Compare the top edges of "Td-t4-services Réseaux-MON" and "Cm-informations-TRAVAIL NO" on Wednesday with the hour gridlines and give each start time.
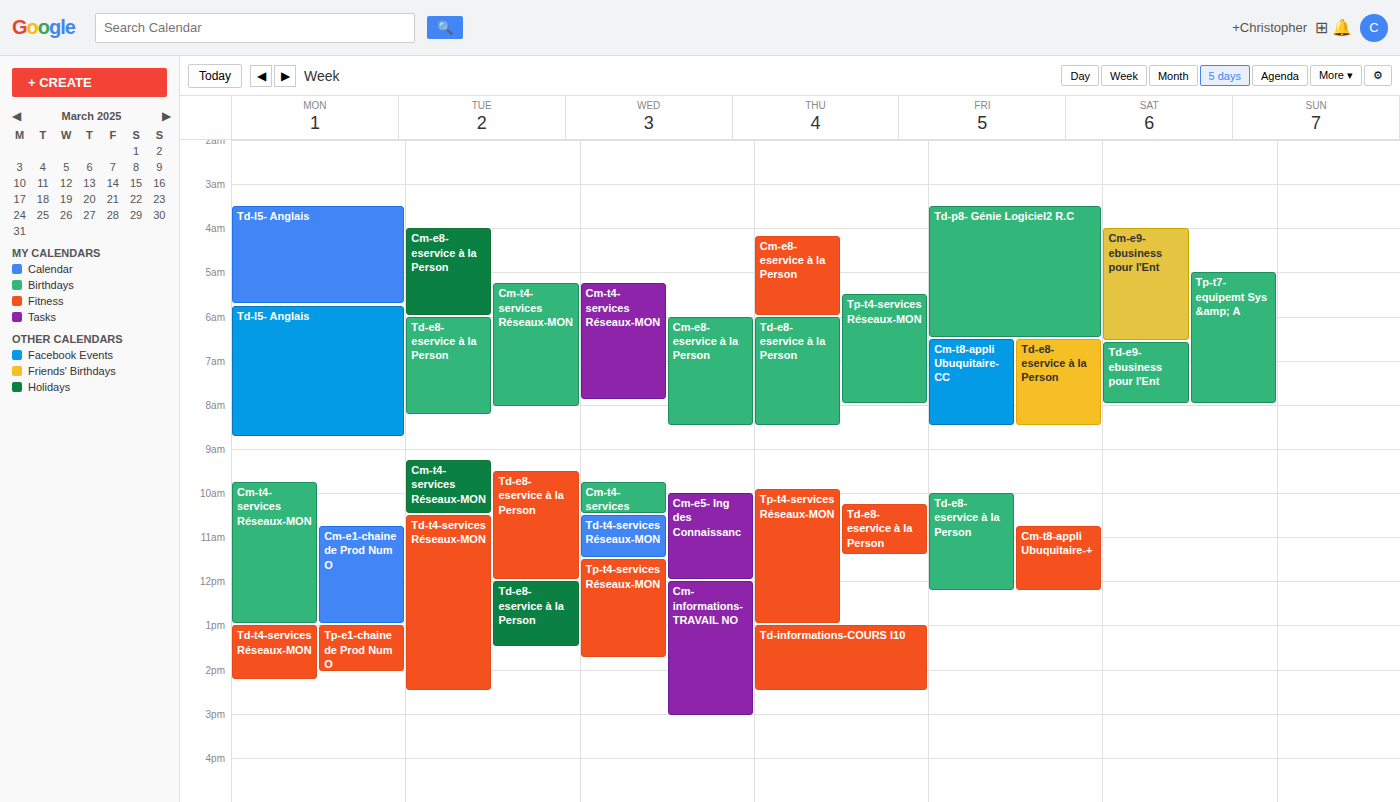
"Td-t4-services Réseaux-MON": 10:30 AM, halfway between the 10 AM and 11 AM lines. "Cm-informations-TRAVAIL NO": 12:00 PM, exactly on the 12 PM line.